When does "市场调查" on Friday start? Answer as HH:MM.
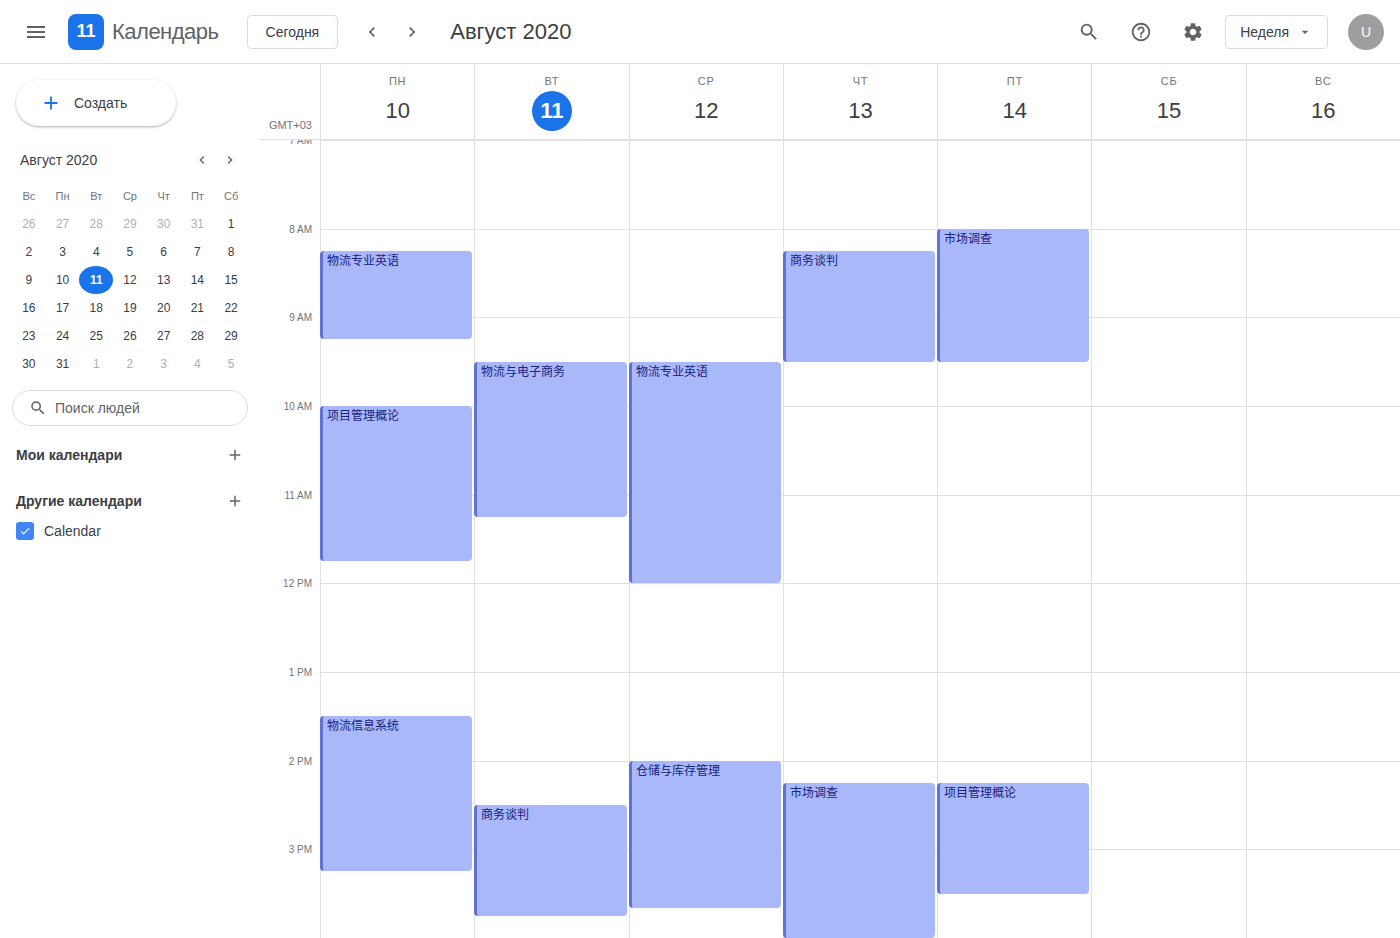
08:00